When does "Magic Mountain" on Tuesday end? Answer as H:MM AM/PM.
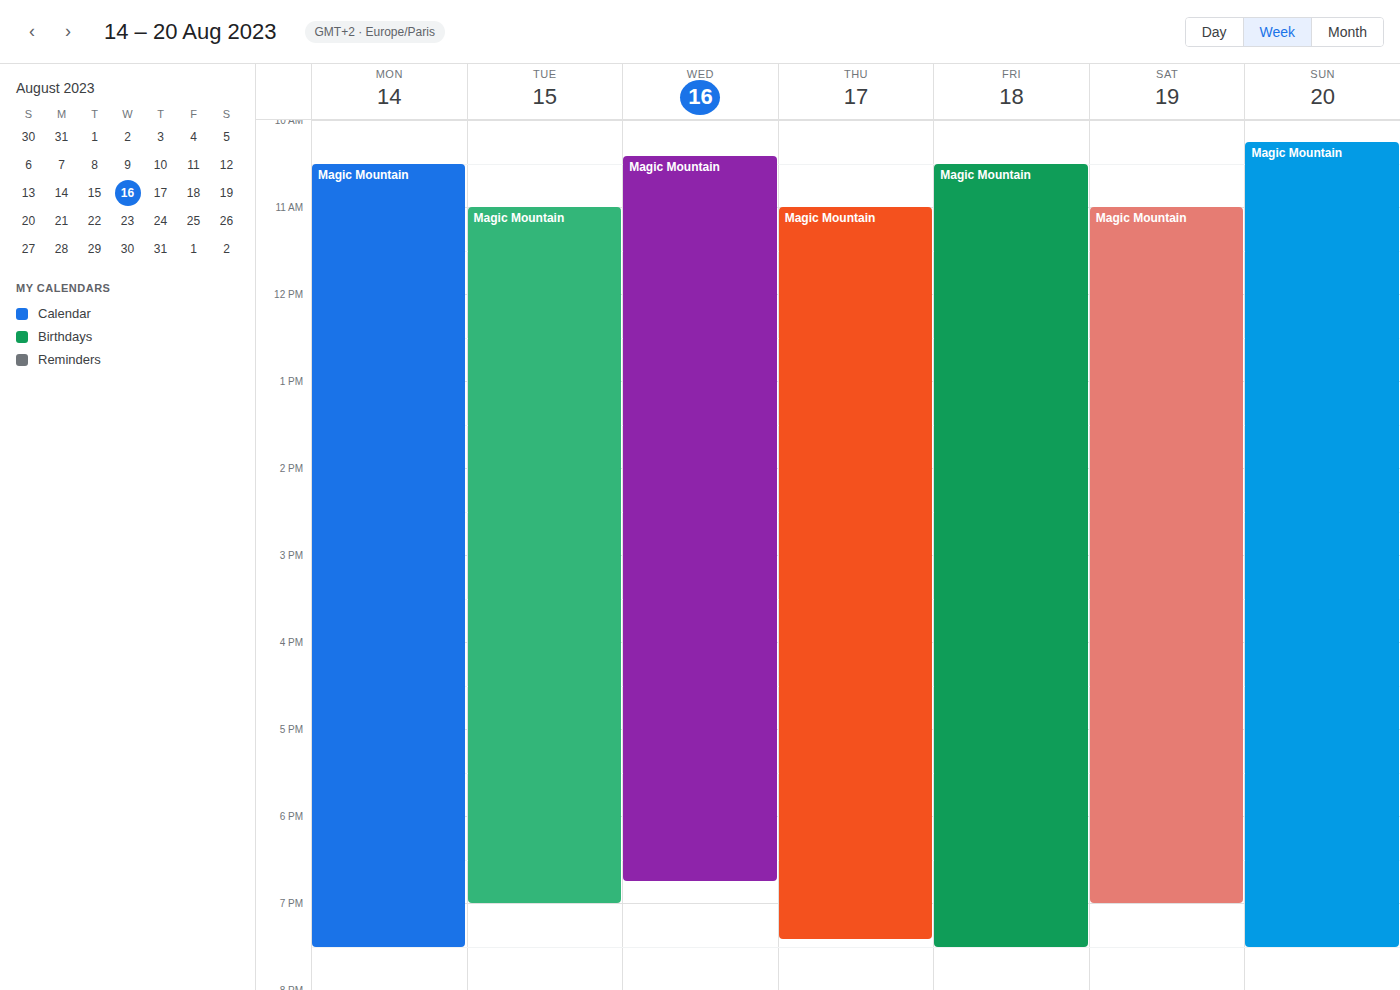
7:00 PM